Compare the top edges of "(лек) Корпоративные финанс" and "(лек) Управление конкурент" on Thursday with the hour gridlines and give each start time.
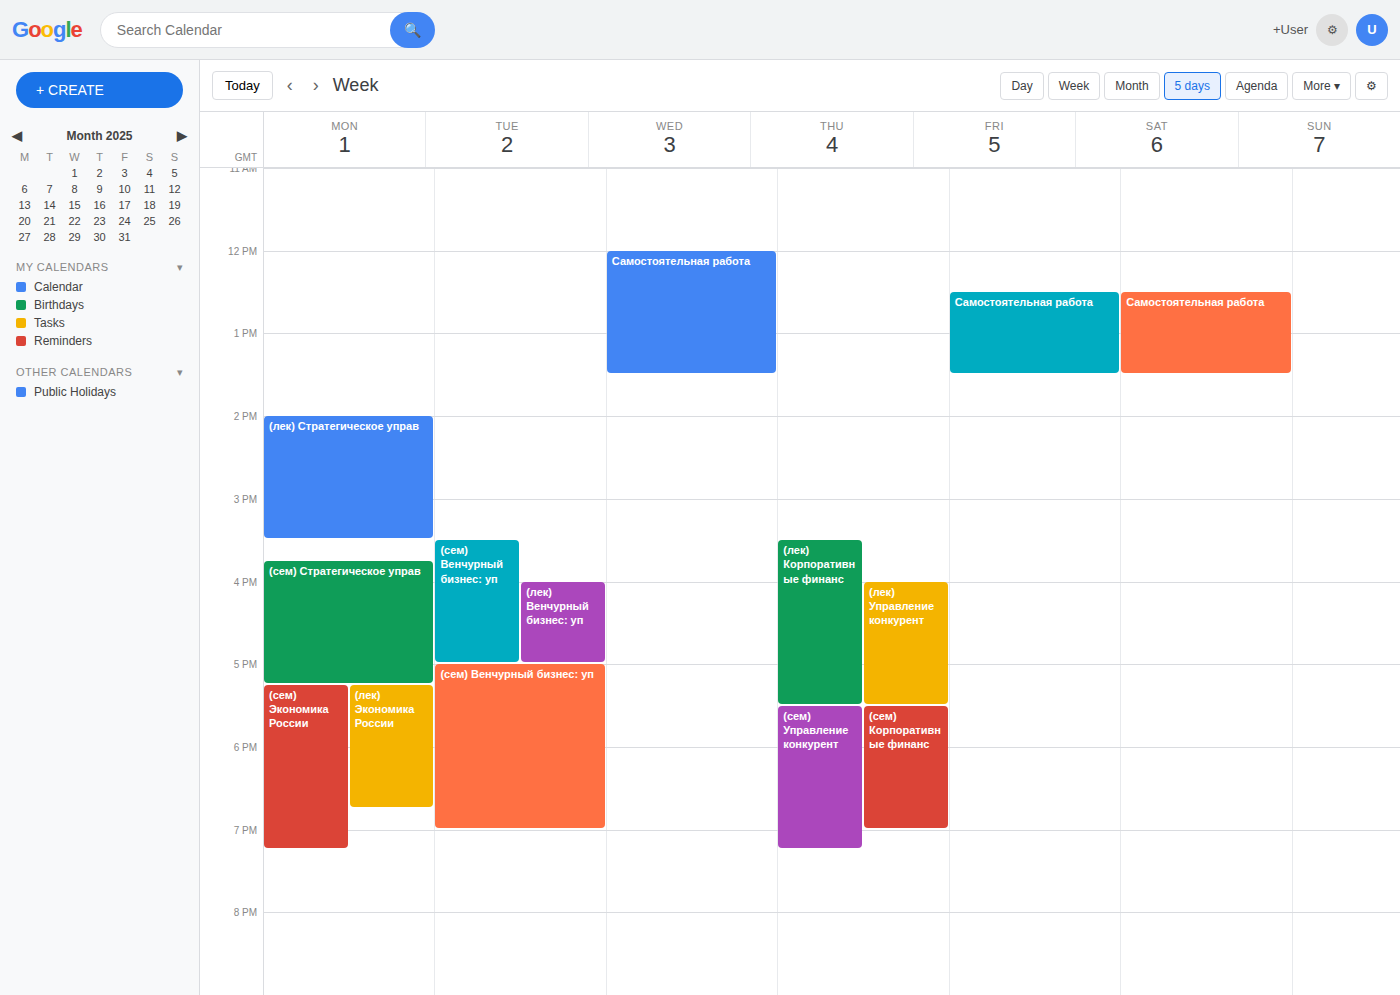
"(лек) Корпоративные финанс": 3:30 PM, halfway between the 3 PM and 4 PM lines. "(лек) Управление конкурент": 4:00 PM, exactly on the 4 PM line.